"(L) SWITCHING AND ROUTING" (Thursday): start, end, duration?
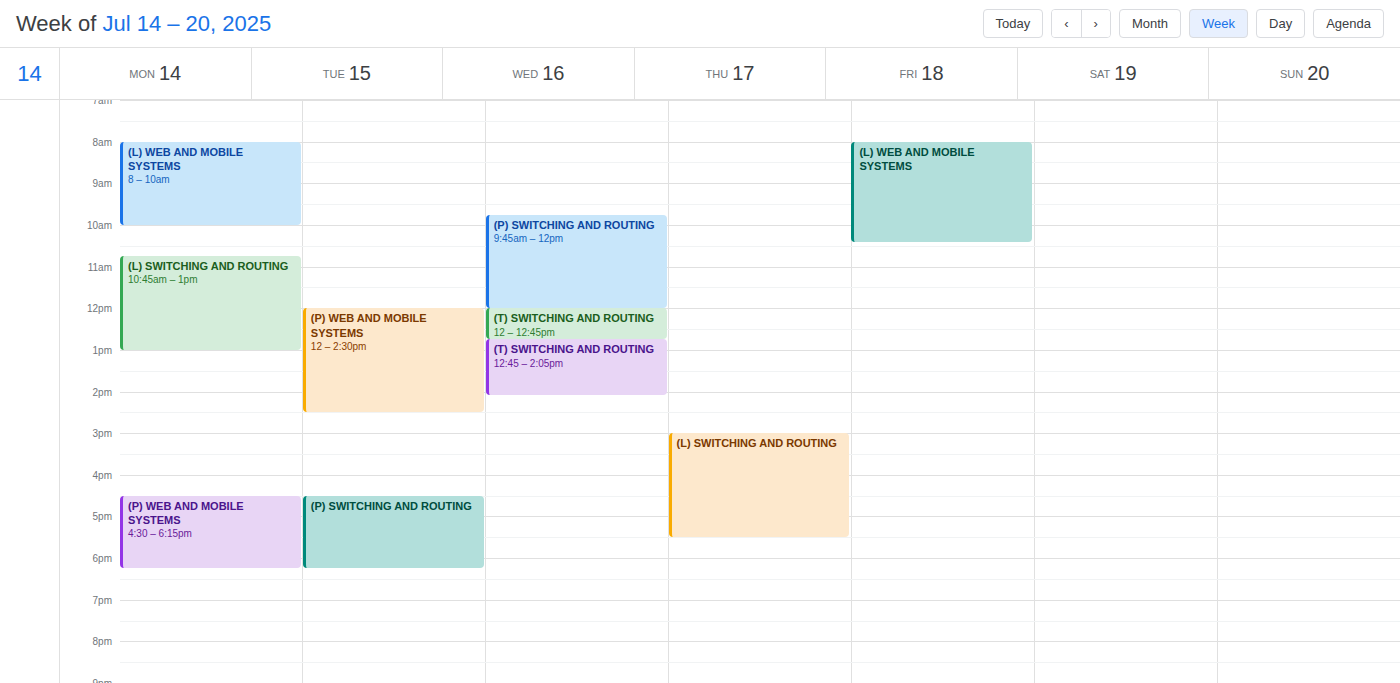
3:00 PM to 5:30 PM, 2 hours 30 minutes